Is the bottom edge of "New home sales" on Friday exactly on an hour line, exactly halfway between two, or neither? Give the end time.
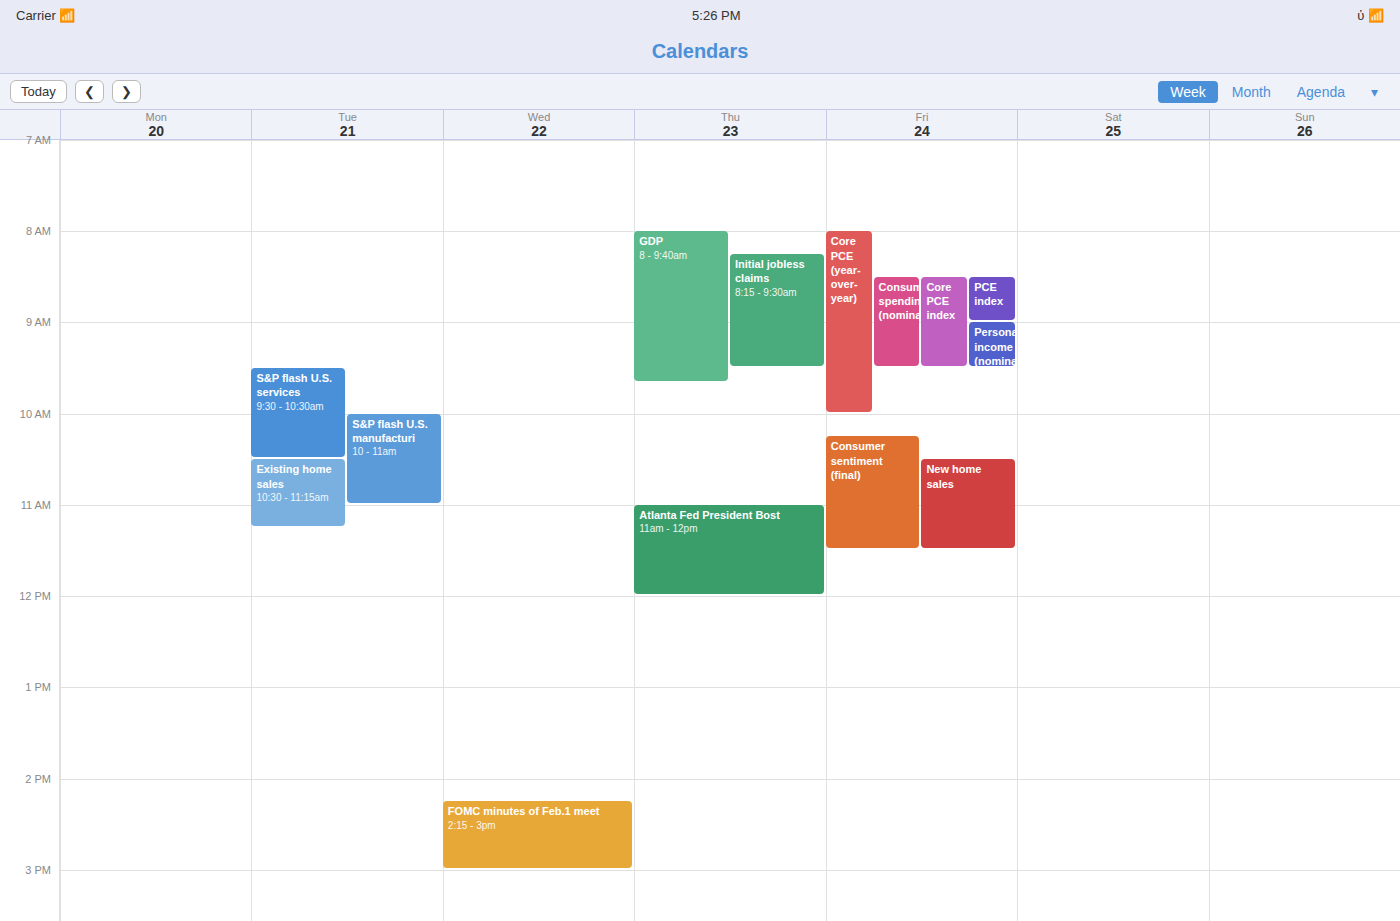
11:30 AM -- halfway between the 11 AM and 12 PM lines.